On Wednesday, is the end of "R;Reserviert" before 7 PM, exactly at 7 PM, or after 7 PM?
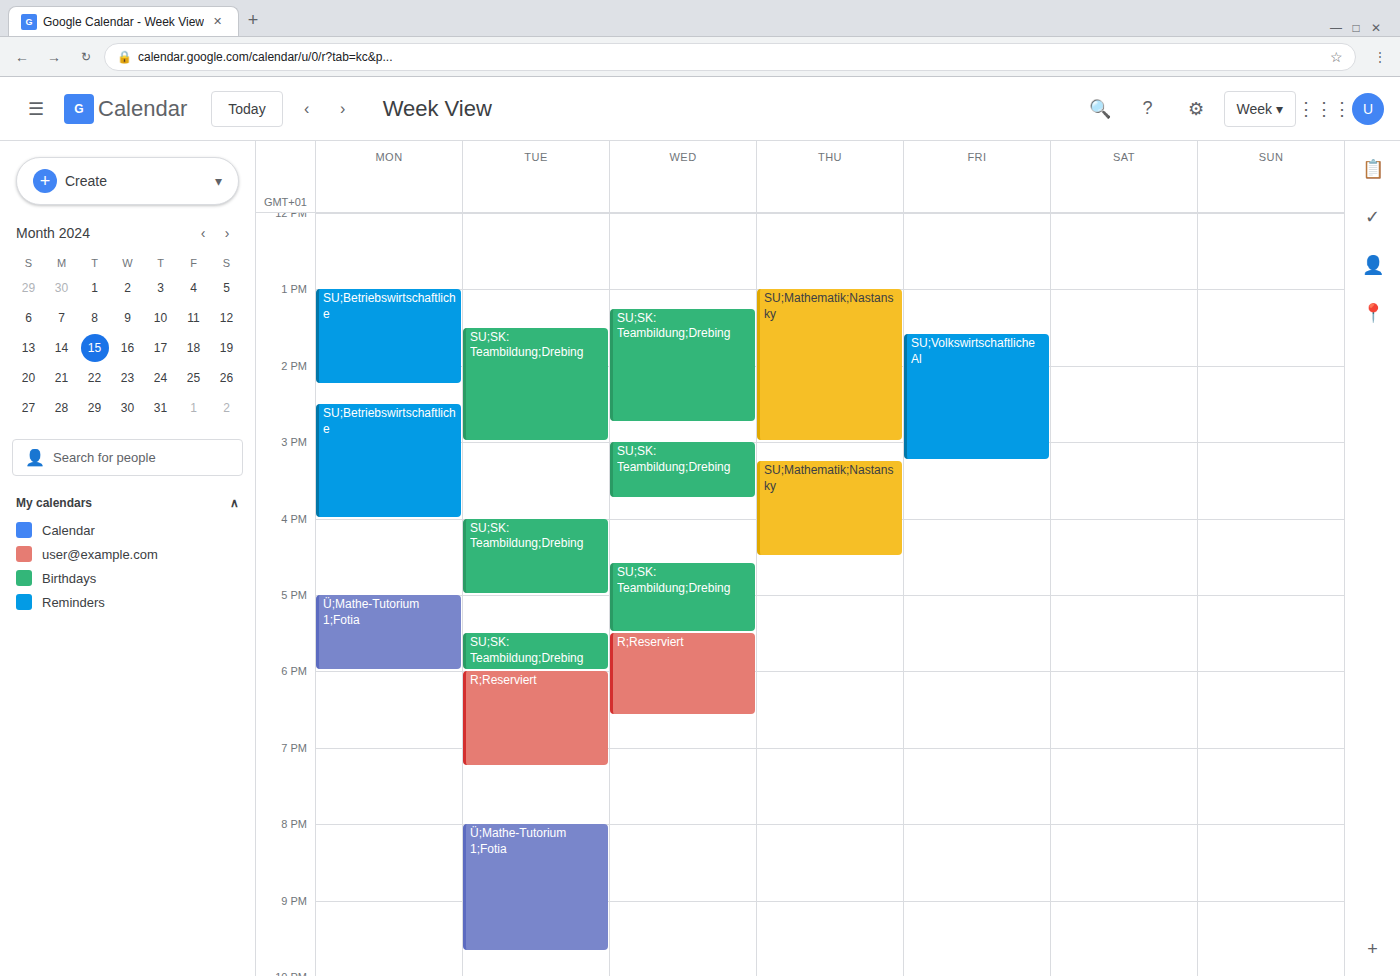
6:35 PM -- before 7 PM, 25 minutes above the 7 PM line.